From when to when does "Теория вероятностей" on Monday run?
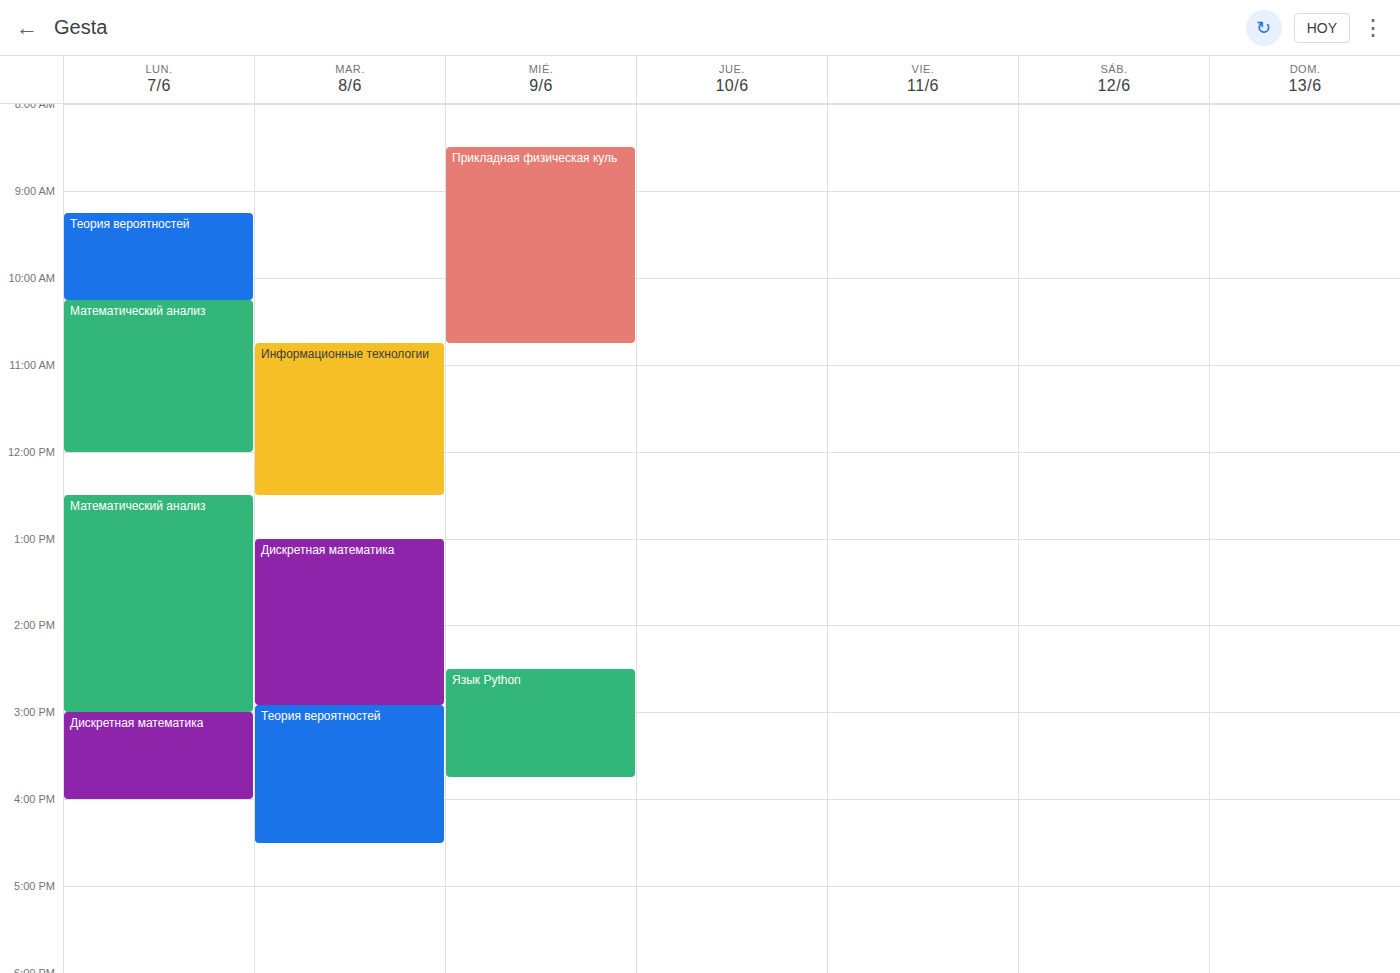
9:15 AM to 10:15 AM